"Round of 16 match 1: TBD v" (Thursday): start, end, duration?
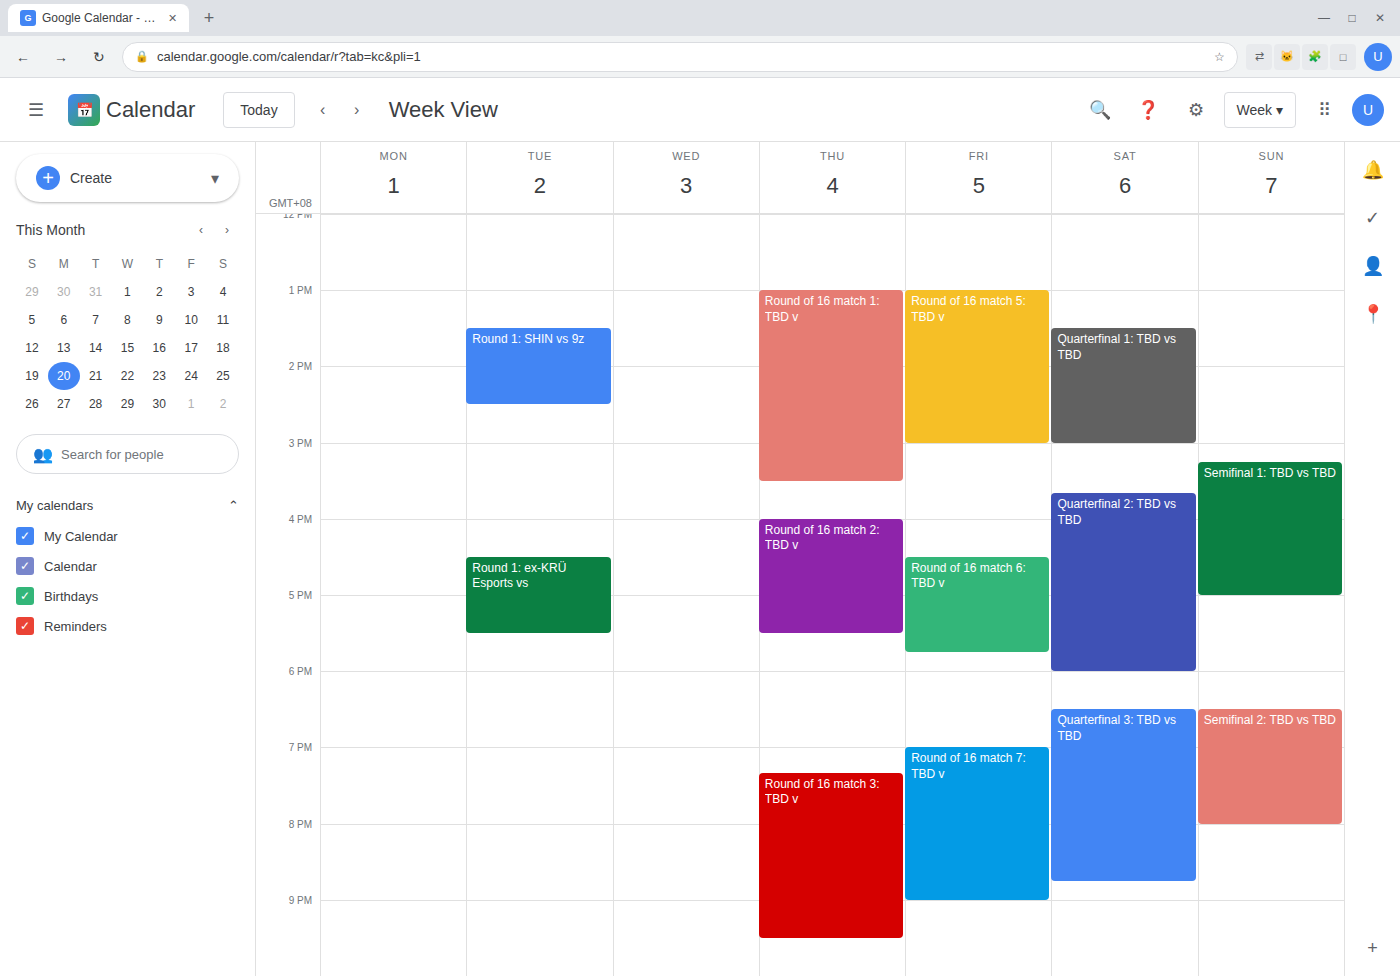
1:00 PM to 3:30 PM, 2 hours 30 minutes